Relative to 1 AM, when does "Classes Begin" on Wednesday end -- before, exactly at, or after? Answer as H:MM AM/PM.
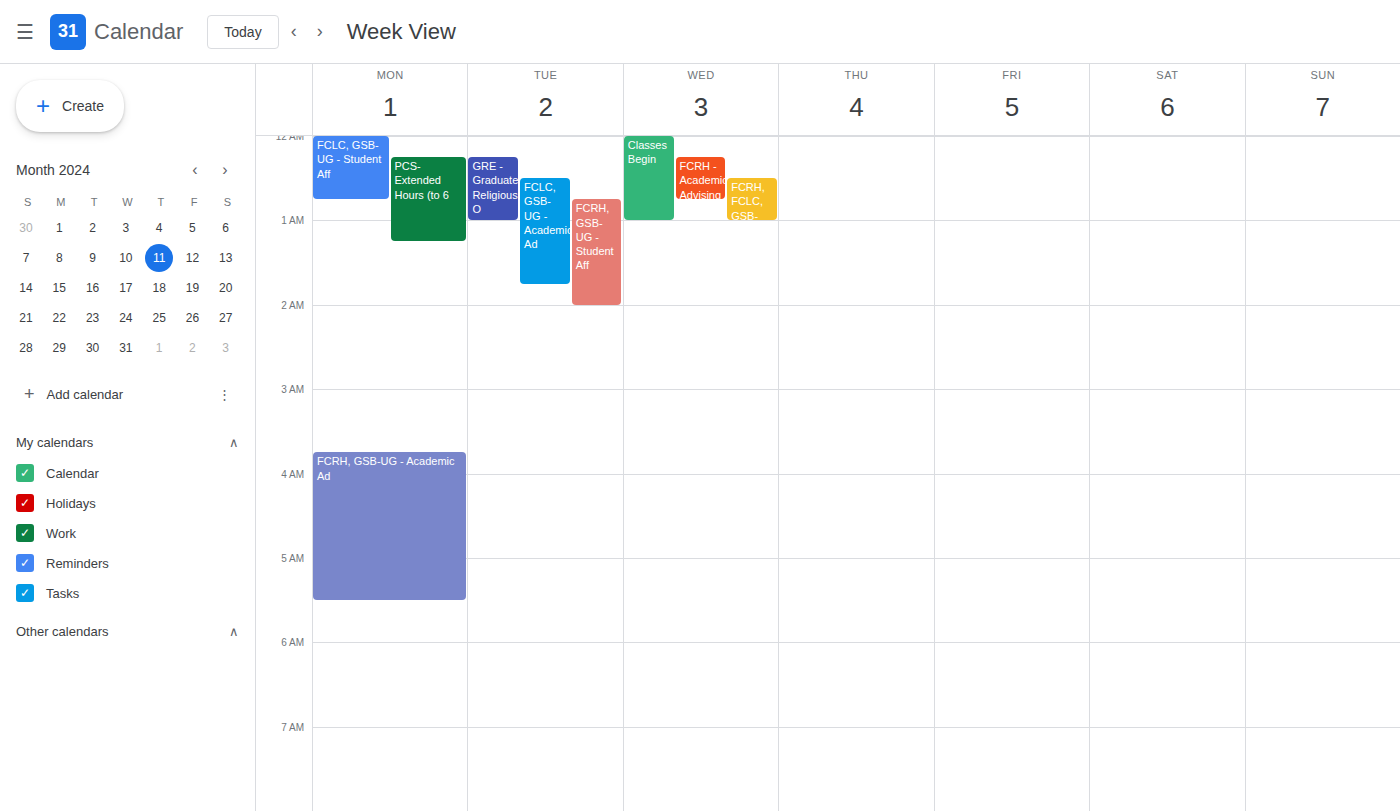
1:00 AM -- exactly at 1 AM, on the 1 AM line.